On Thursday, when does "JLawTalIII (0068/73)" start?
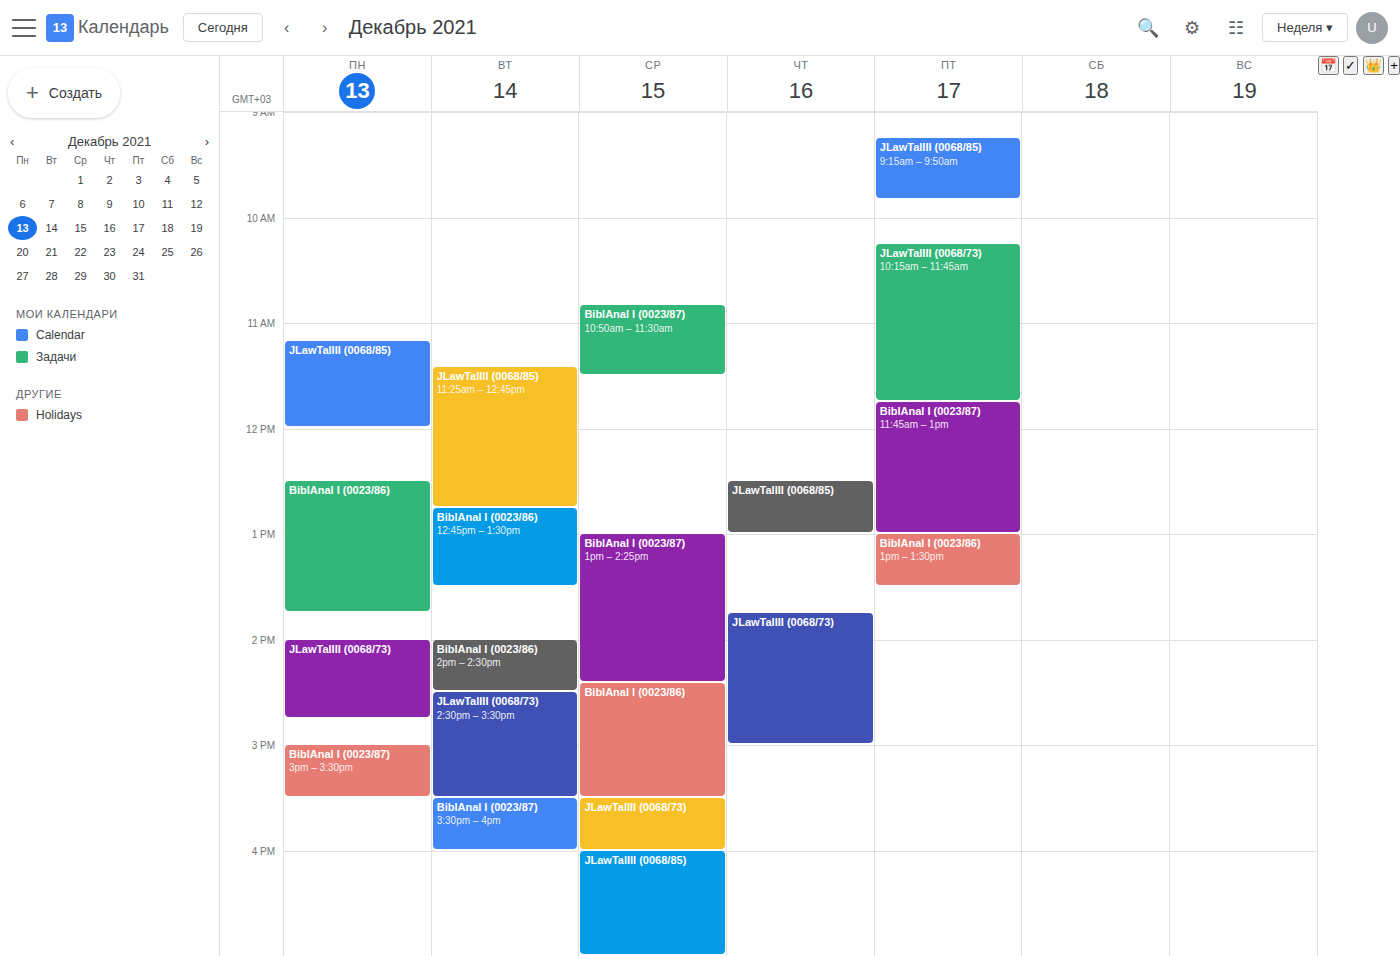
13:45